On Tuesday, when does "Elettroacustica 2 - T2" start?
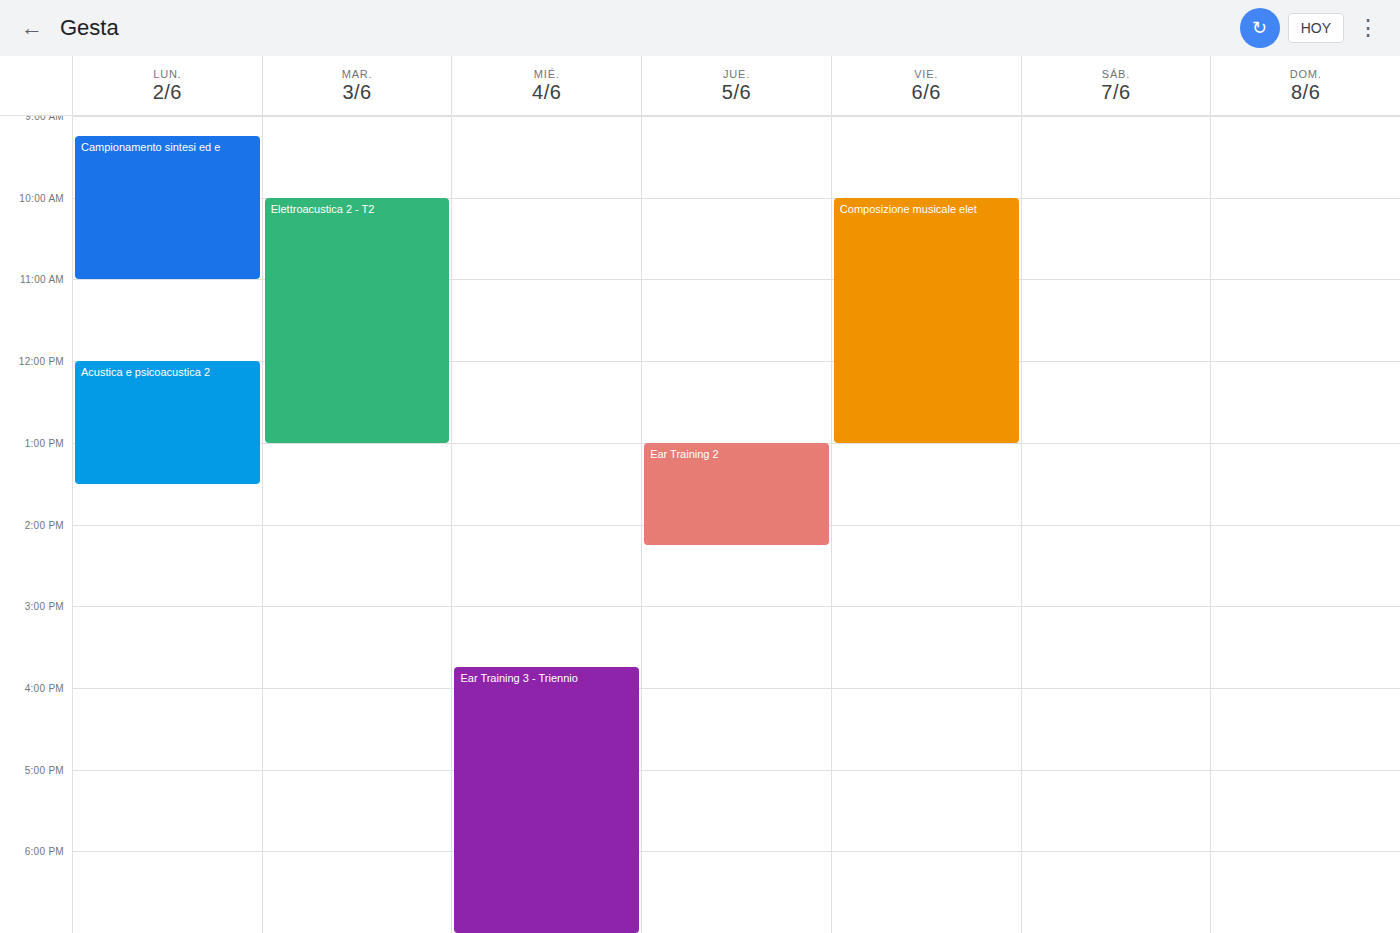
10:00 AM